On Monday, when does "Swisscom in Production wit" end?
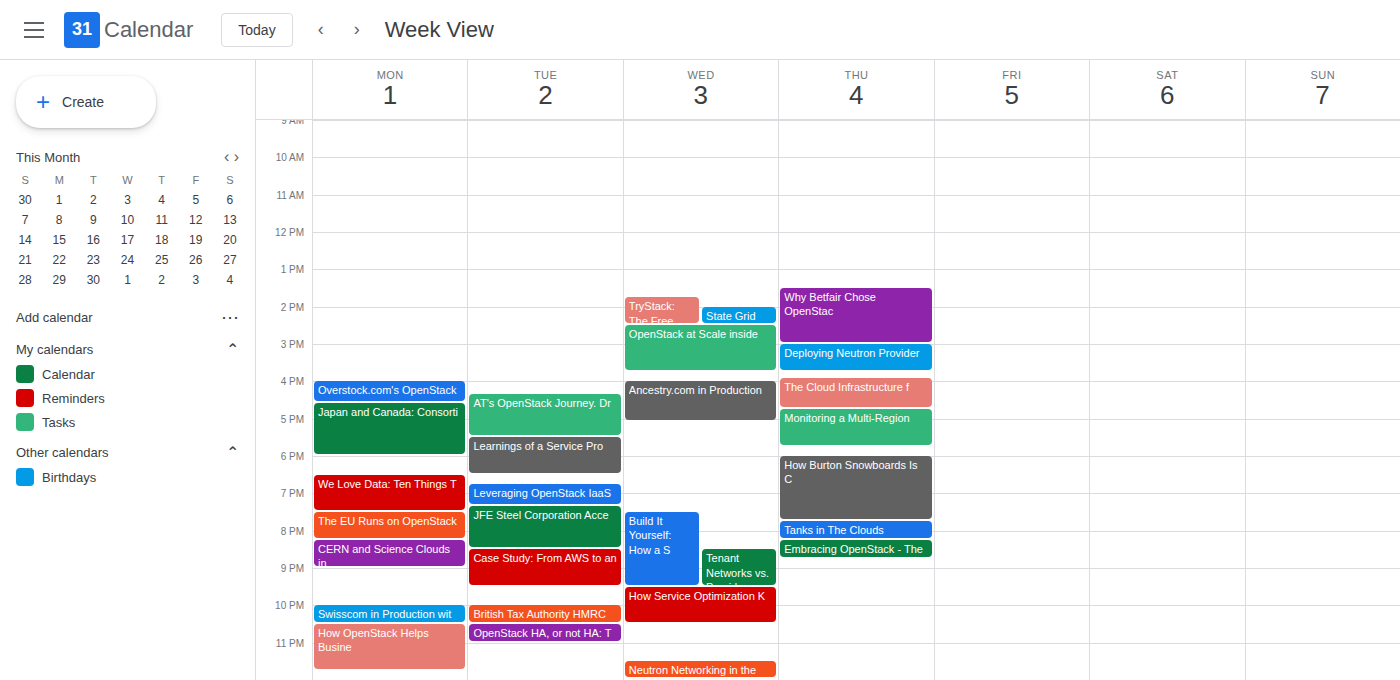
10:30 PM